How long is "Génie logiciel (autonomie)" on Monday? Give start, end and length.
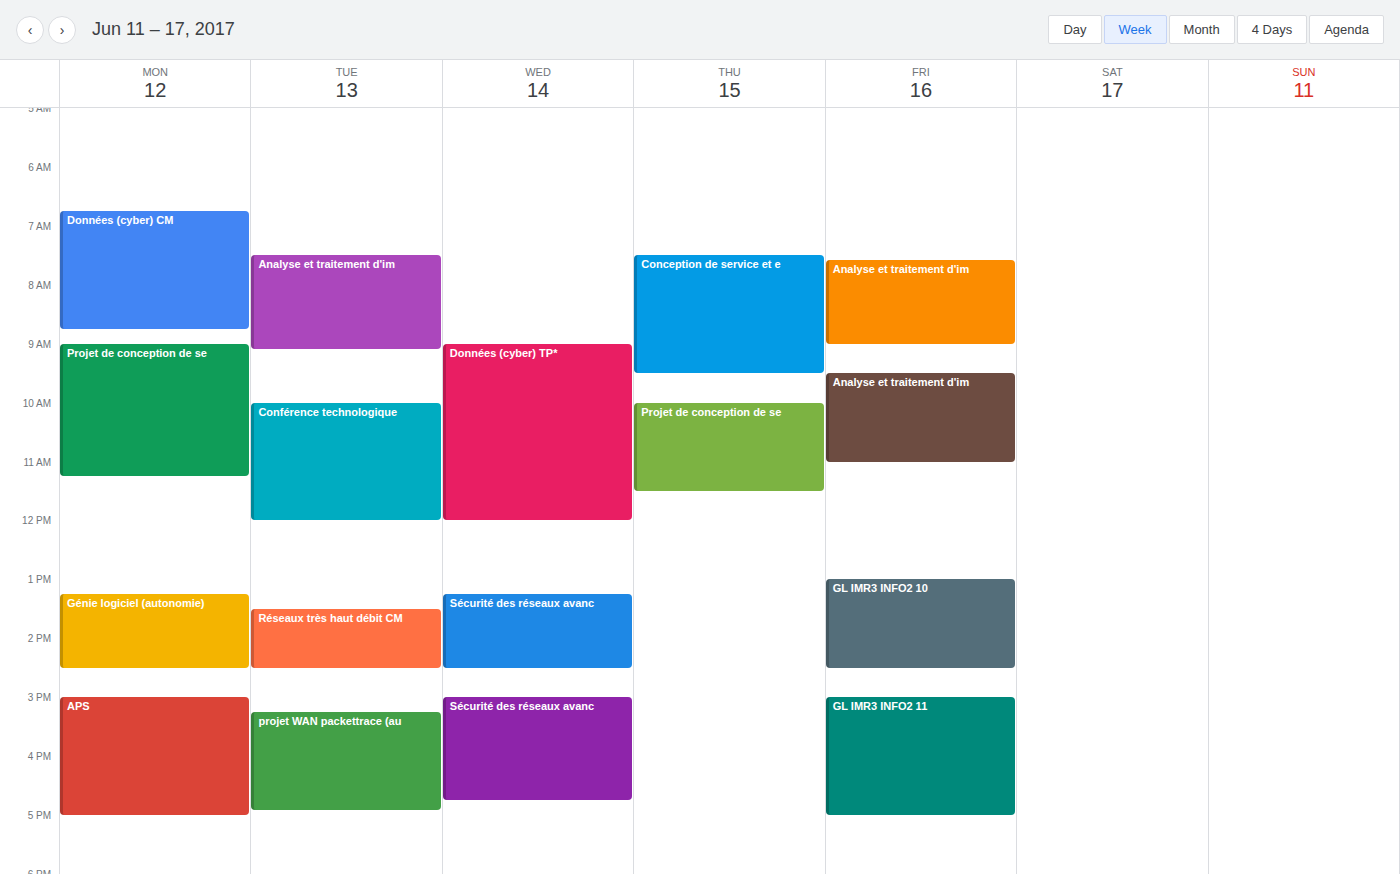
13:15 to 14:30, 1 hour 15 minutes